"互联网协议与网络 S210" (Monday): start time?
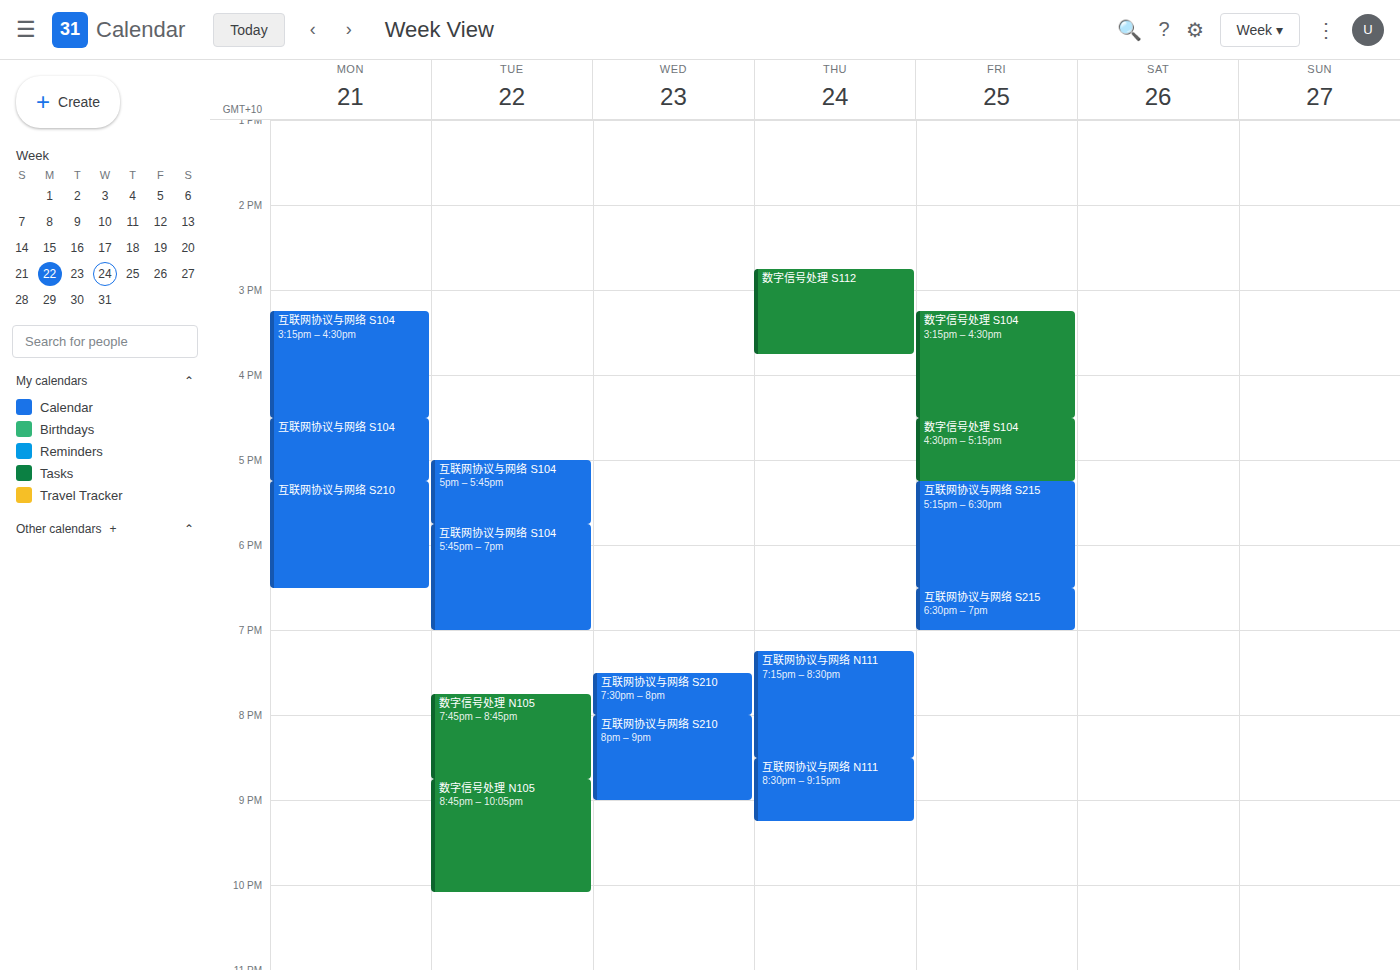
5:15 PM